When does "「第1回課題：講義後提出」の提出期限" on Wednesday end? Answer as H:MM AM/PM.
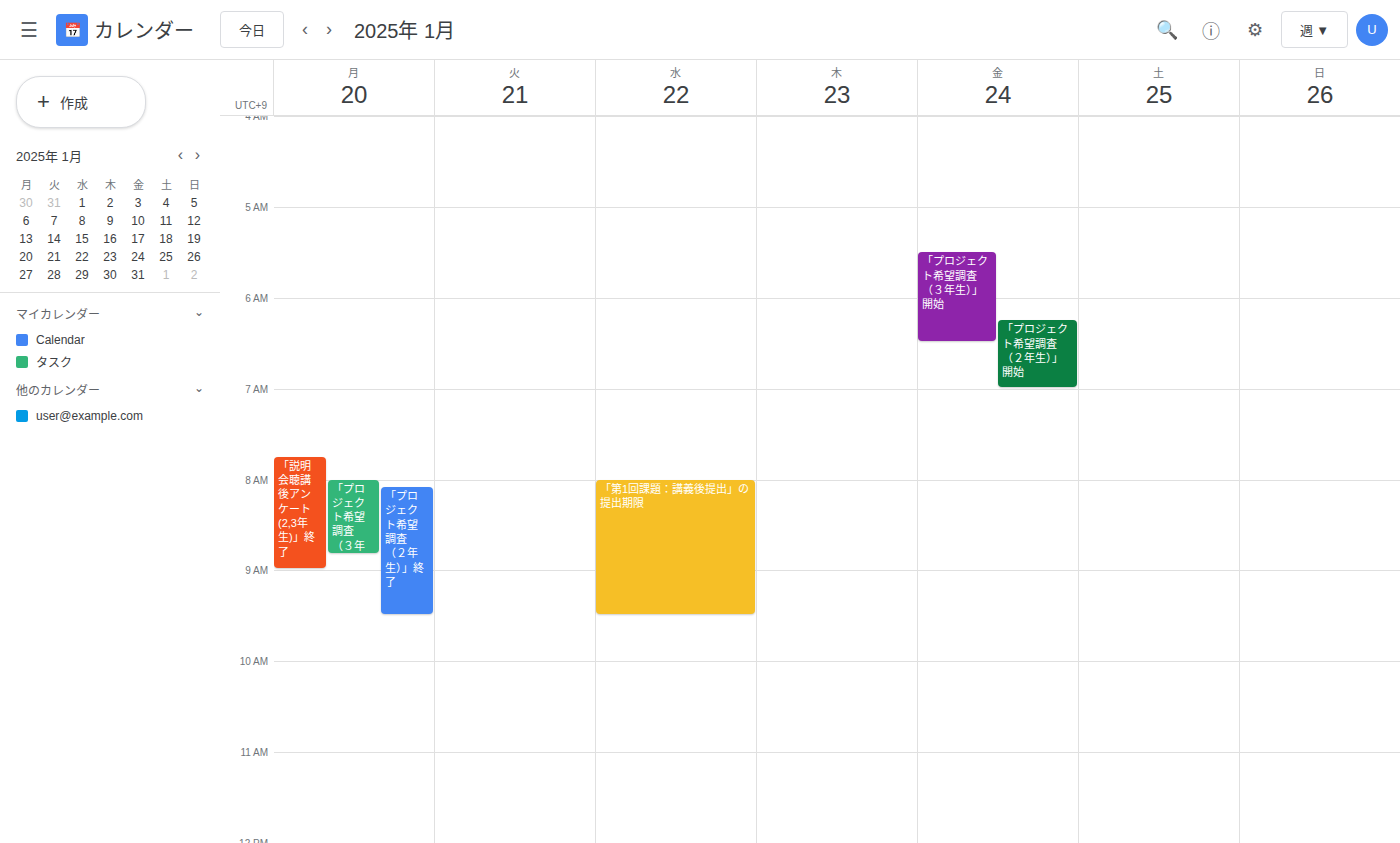
9:30 AM